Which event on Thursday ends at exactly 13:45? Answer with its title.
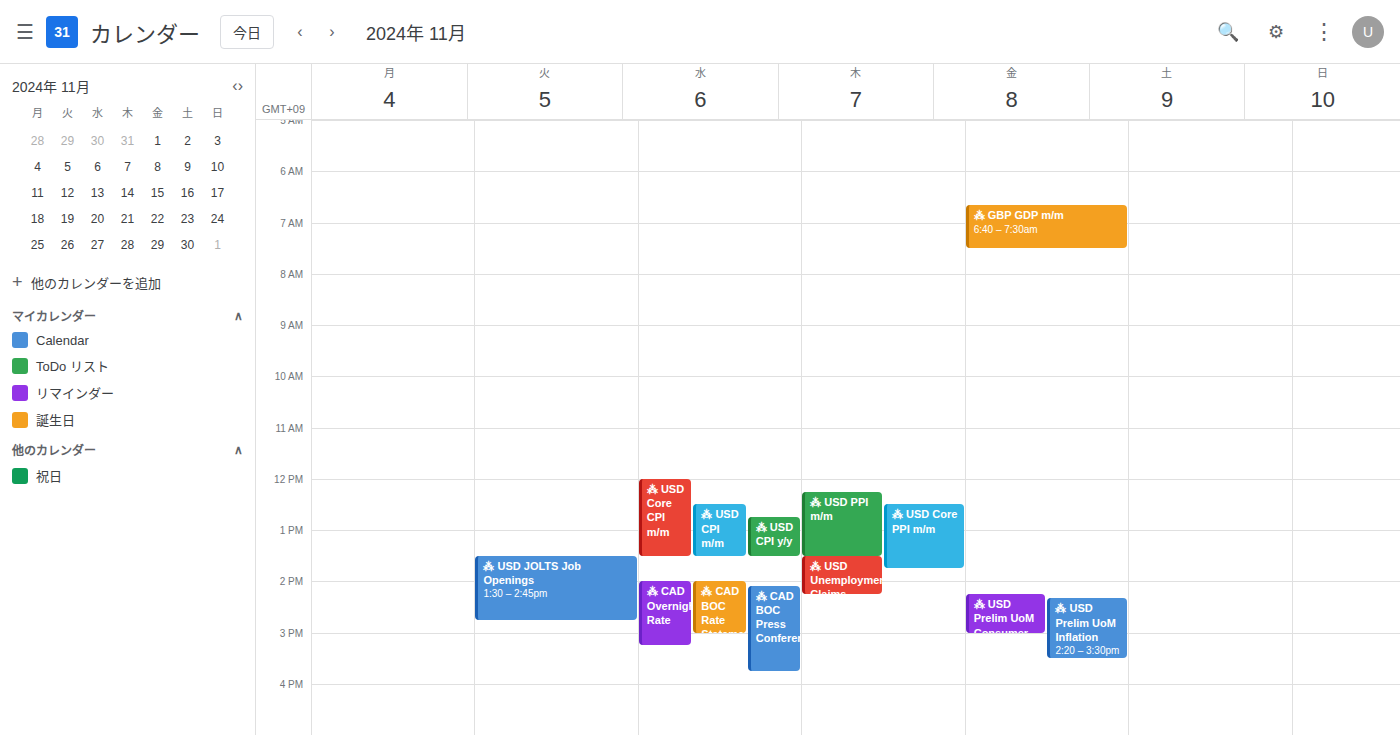
"⁂ USD Core PPI m/m"